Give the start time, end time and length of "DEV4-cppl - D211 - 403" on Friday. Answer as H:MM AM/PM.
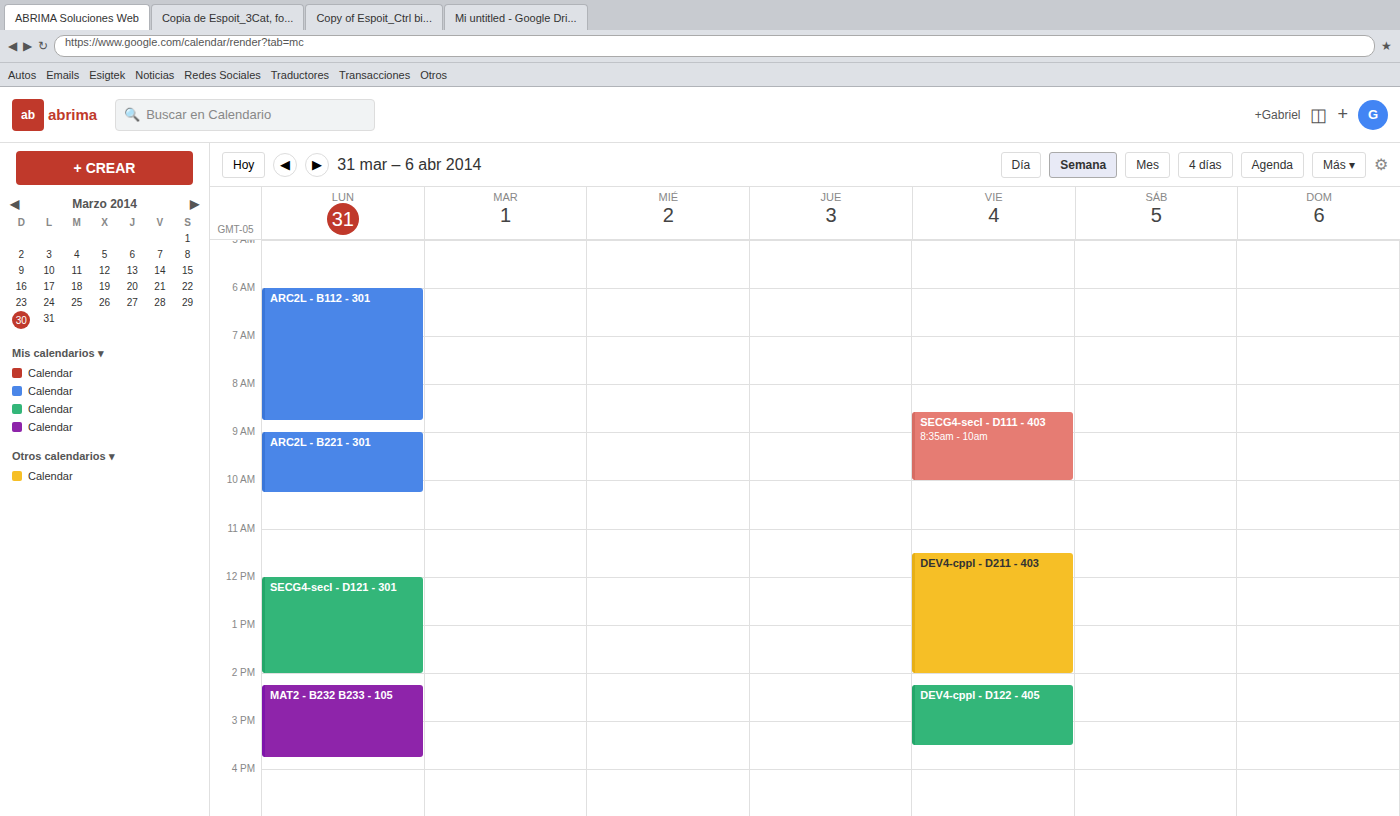
11:30 AM to 2:00 PM, 2 hours 30 minutes